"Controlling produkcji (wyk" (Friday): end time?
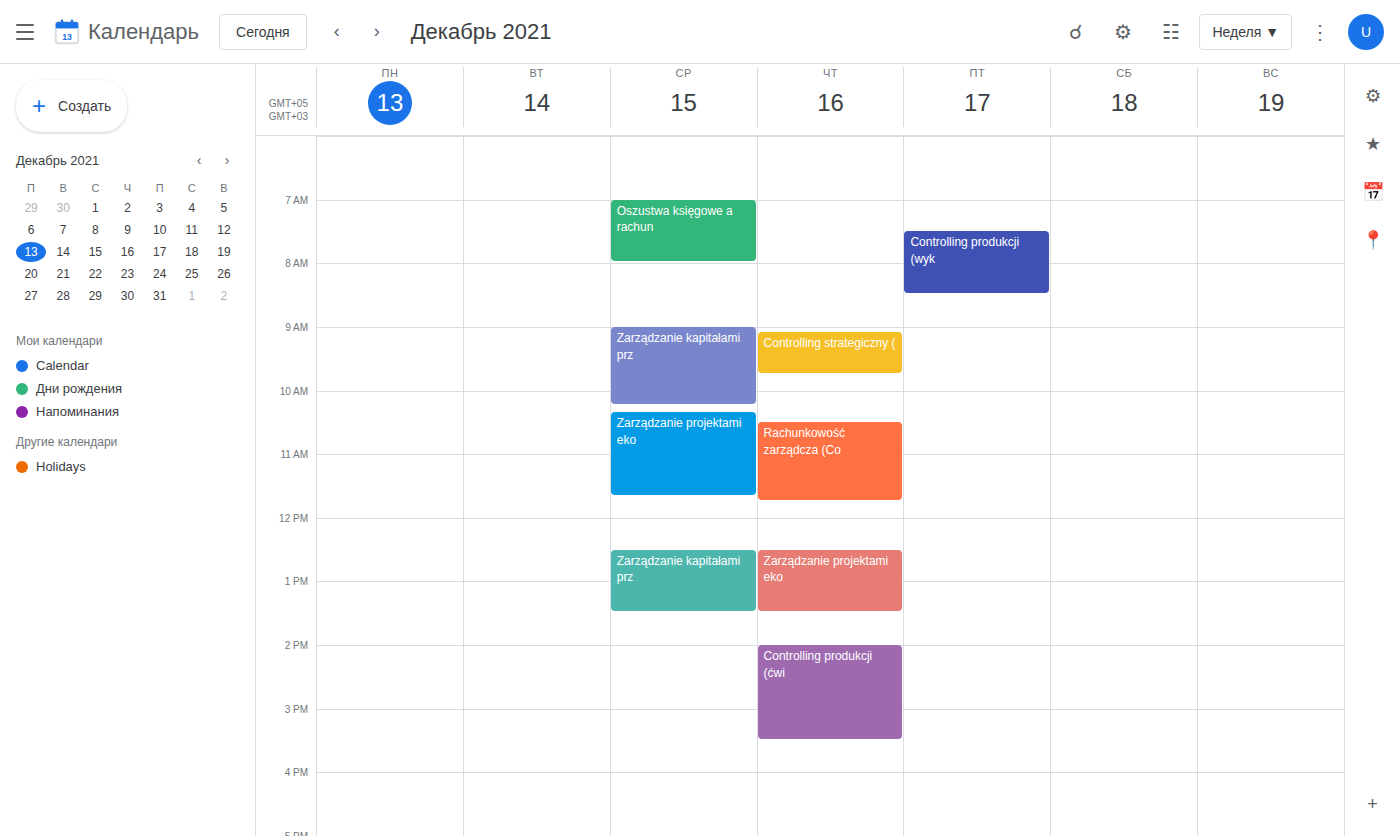
8:30 AM